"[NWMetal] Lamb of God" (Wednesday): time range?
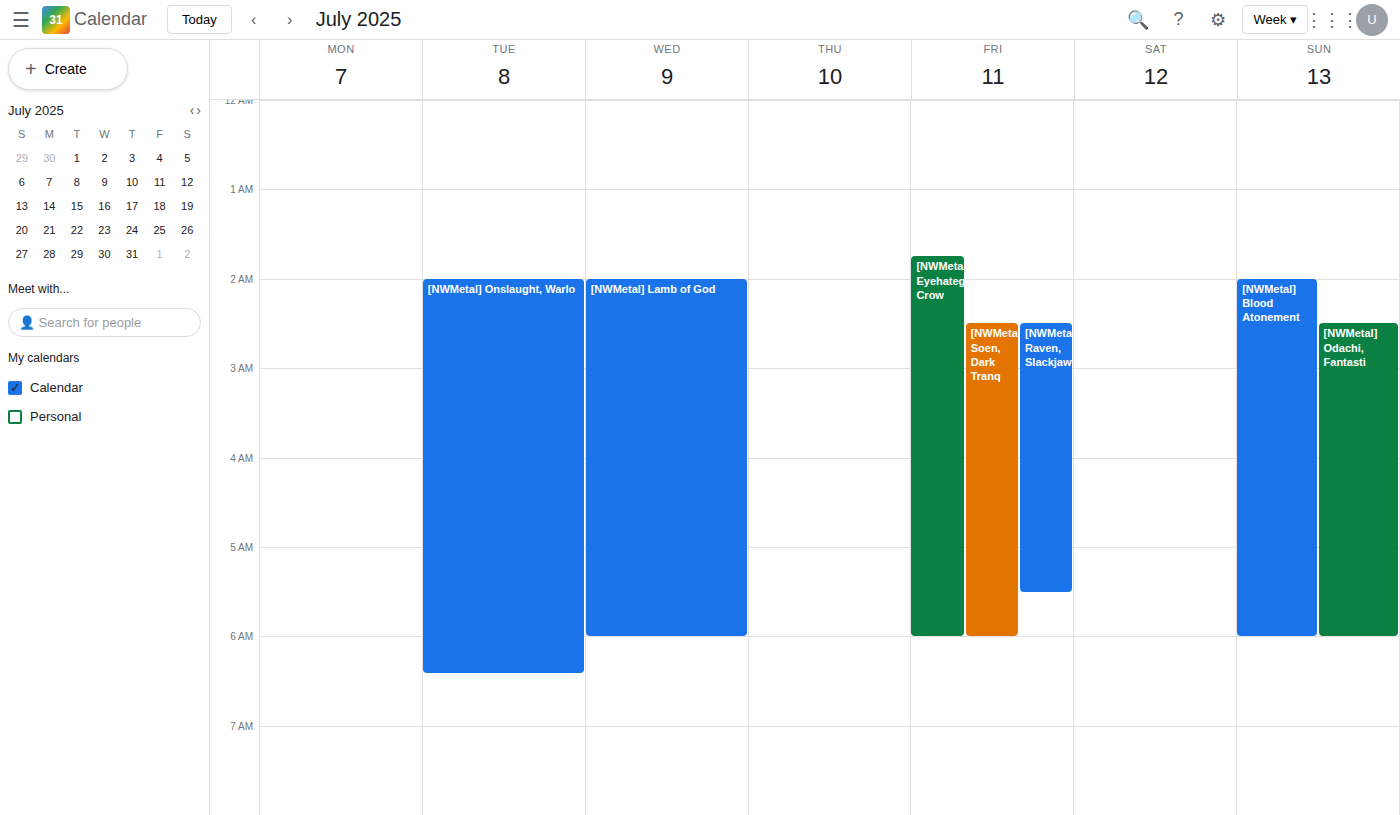
2:00 AM to 6:00 AM